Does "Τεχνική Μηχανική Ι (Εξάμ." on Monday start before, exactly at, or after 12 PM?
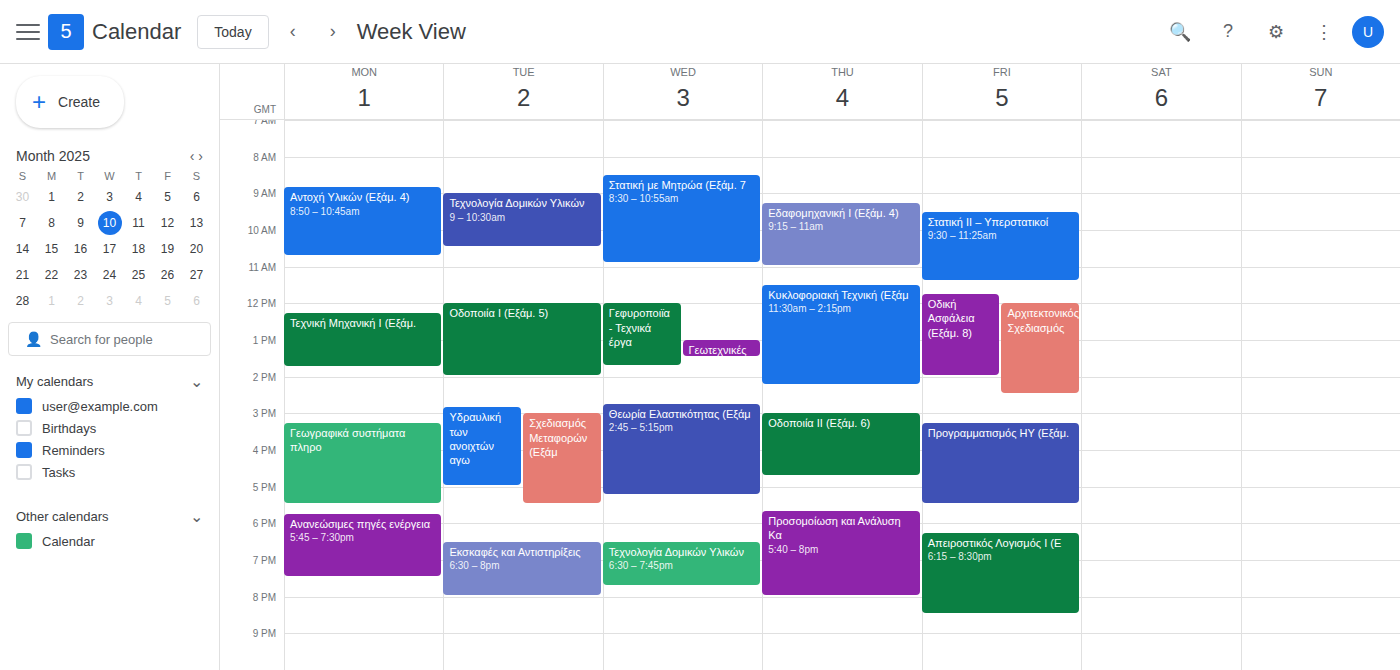
12:15 PM -- after 12 PM, 15 minutes below the 12 PM line.